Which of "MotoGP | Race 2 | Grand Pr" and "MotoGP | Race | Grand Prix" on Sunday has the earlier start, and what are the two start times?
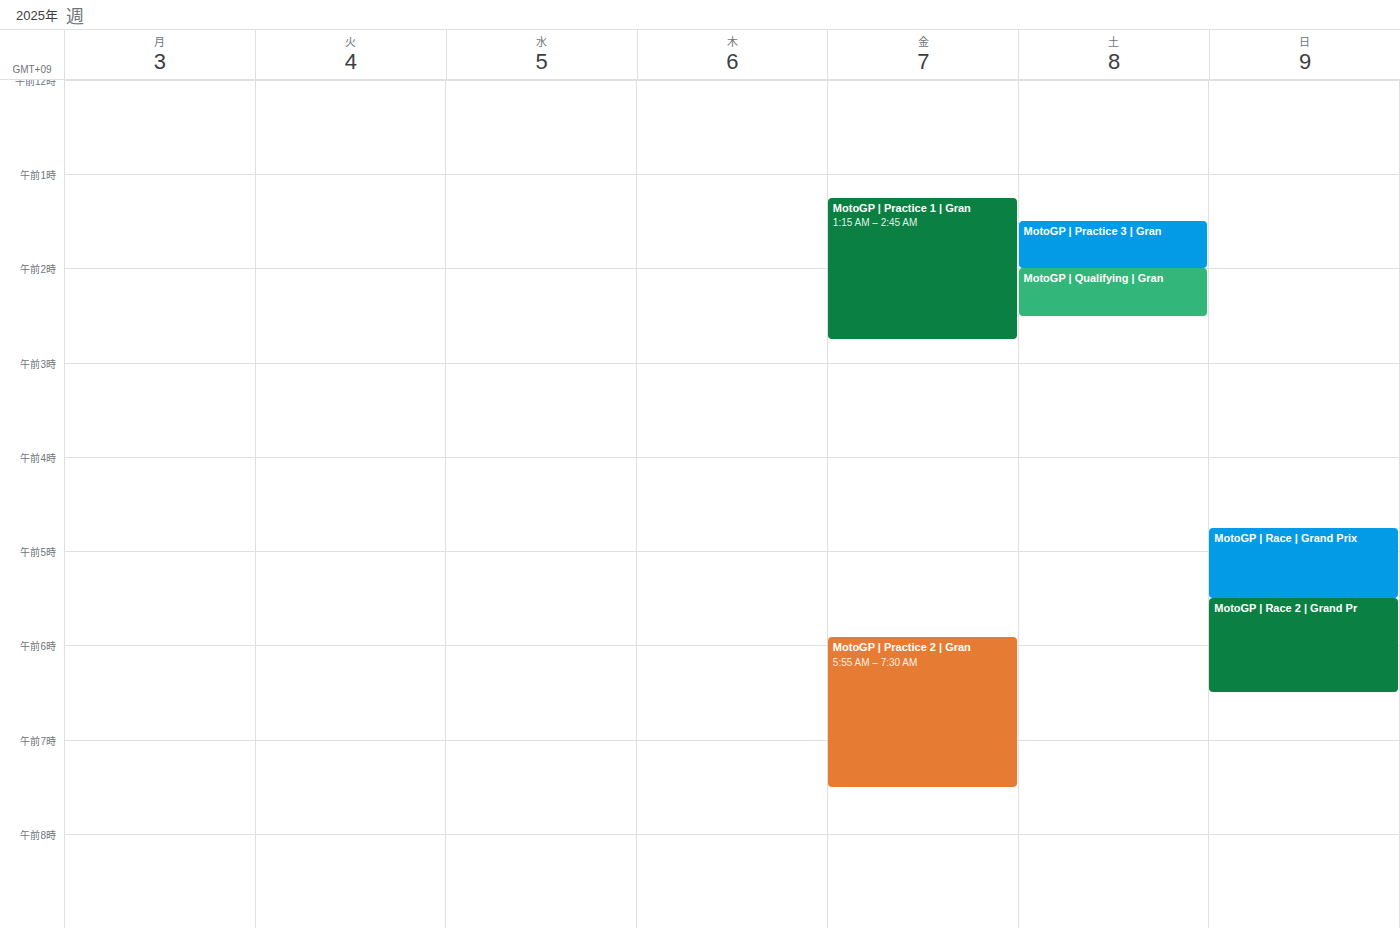
"MotoGP | Race | Grand Prix" 4:45 AM; "MotoGP | Race 2 | Grand Pr" 5:30 AM.